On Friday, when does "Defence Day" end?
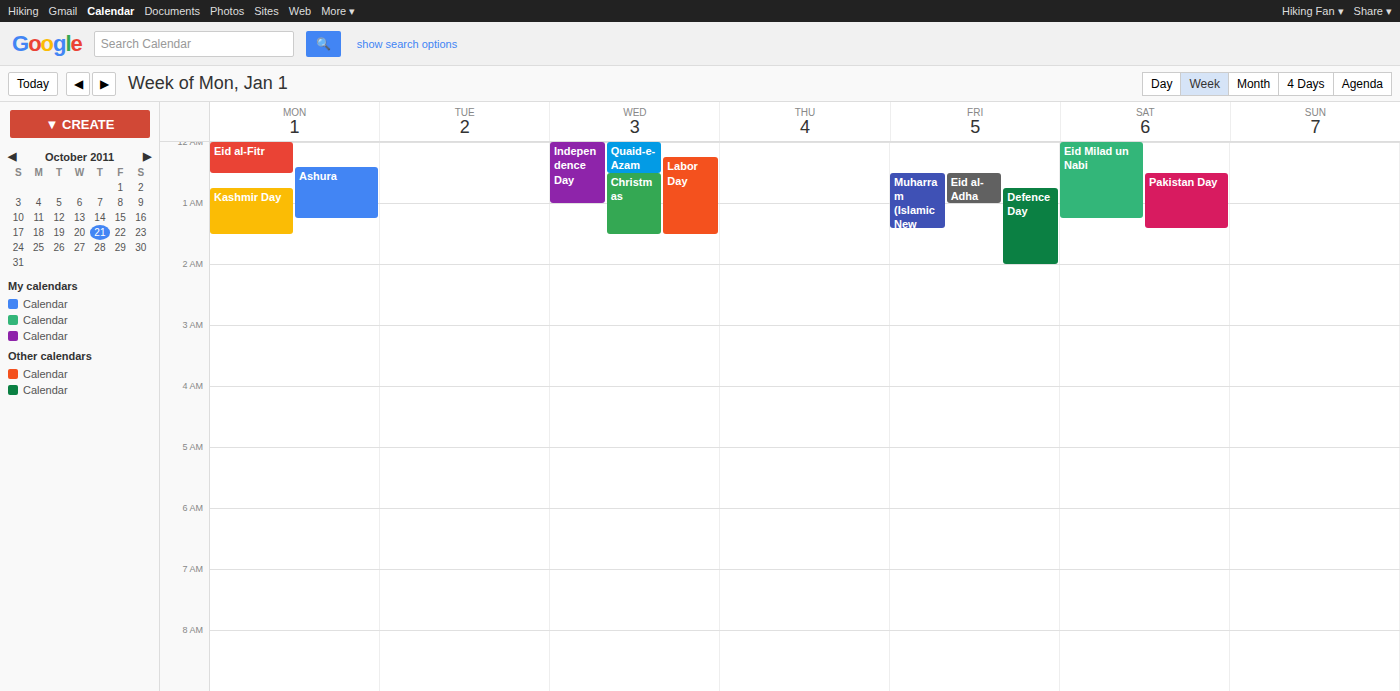
2:00 AM